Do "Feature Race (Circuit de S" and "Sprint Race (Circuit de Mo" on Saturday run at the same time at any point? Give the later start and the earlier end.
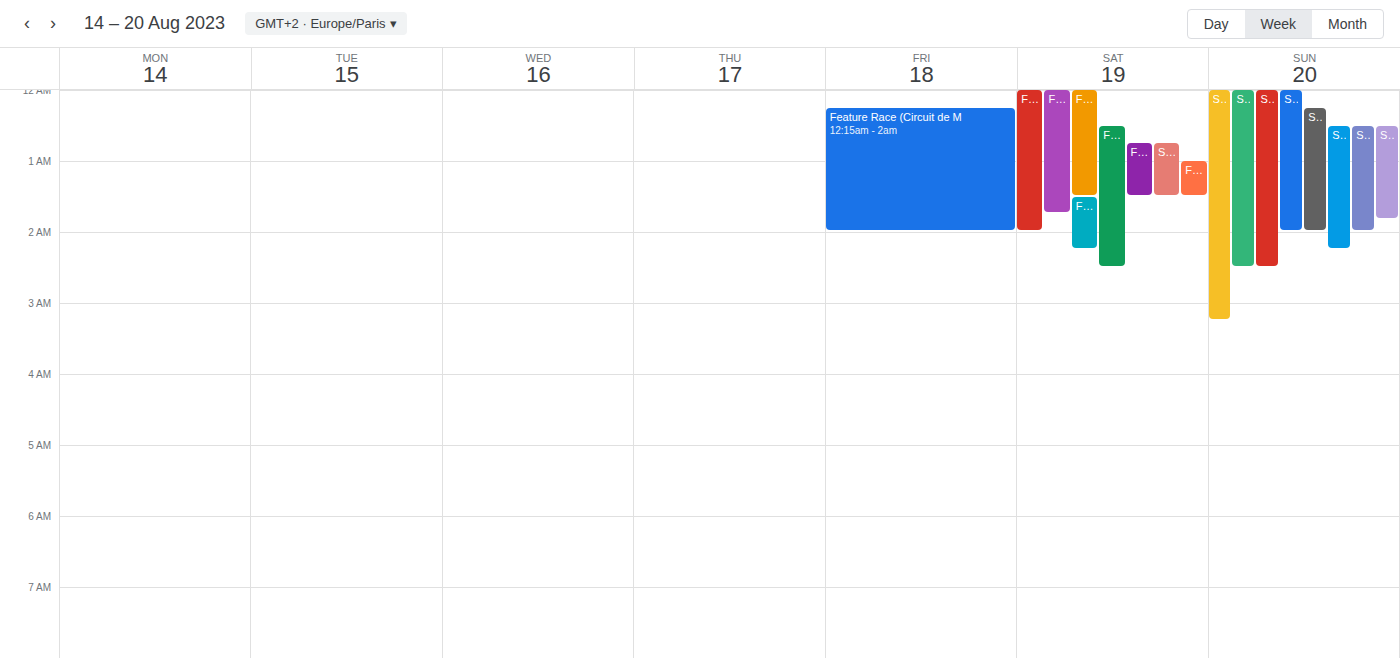
"Sprint Race (Circuit de Mo" runs 00:45 to 01:30, inside "Feature Race (Circuit de S" -- they overlap.